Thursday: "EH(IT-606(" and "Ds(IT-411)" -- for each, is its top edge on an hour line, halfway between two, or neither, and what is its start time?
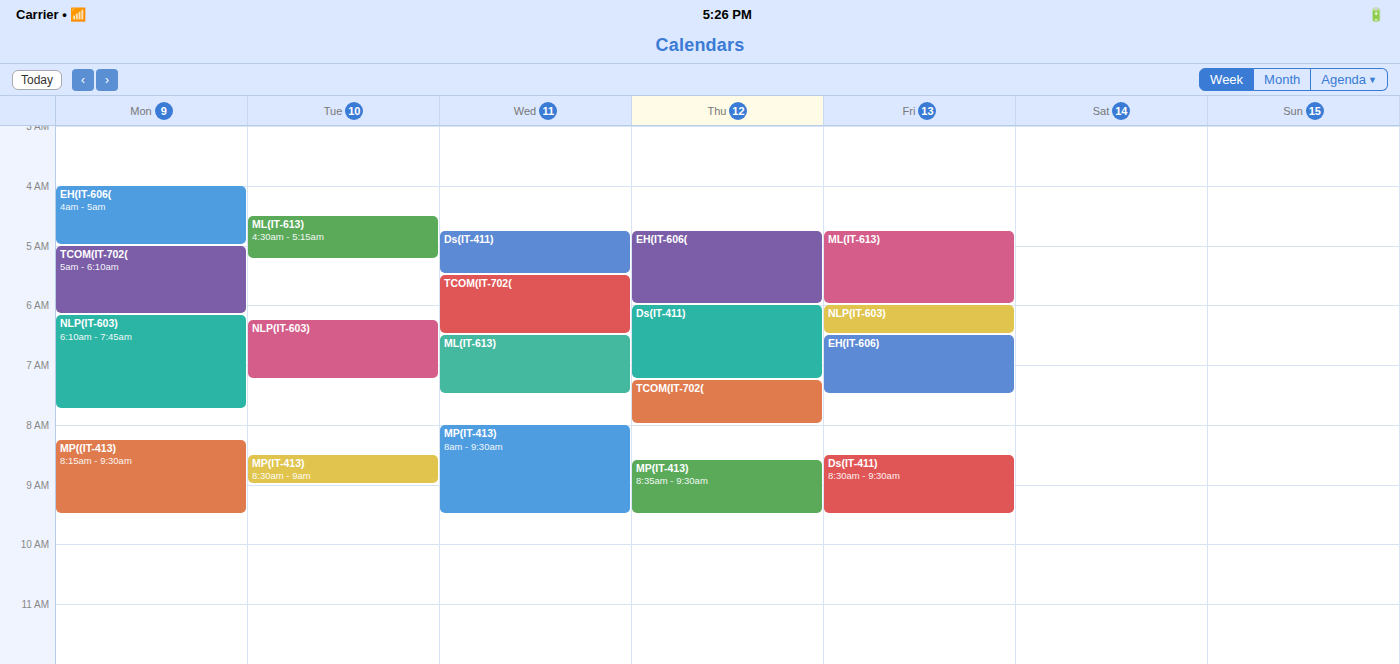
"EH(IT-606(": 4:45 AM, neither: three quarters of the way from the 4 AM line to the 5 AM line. "Ds(IT-411)": 6:00 AM, exactly on the 6 AM line.